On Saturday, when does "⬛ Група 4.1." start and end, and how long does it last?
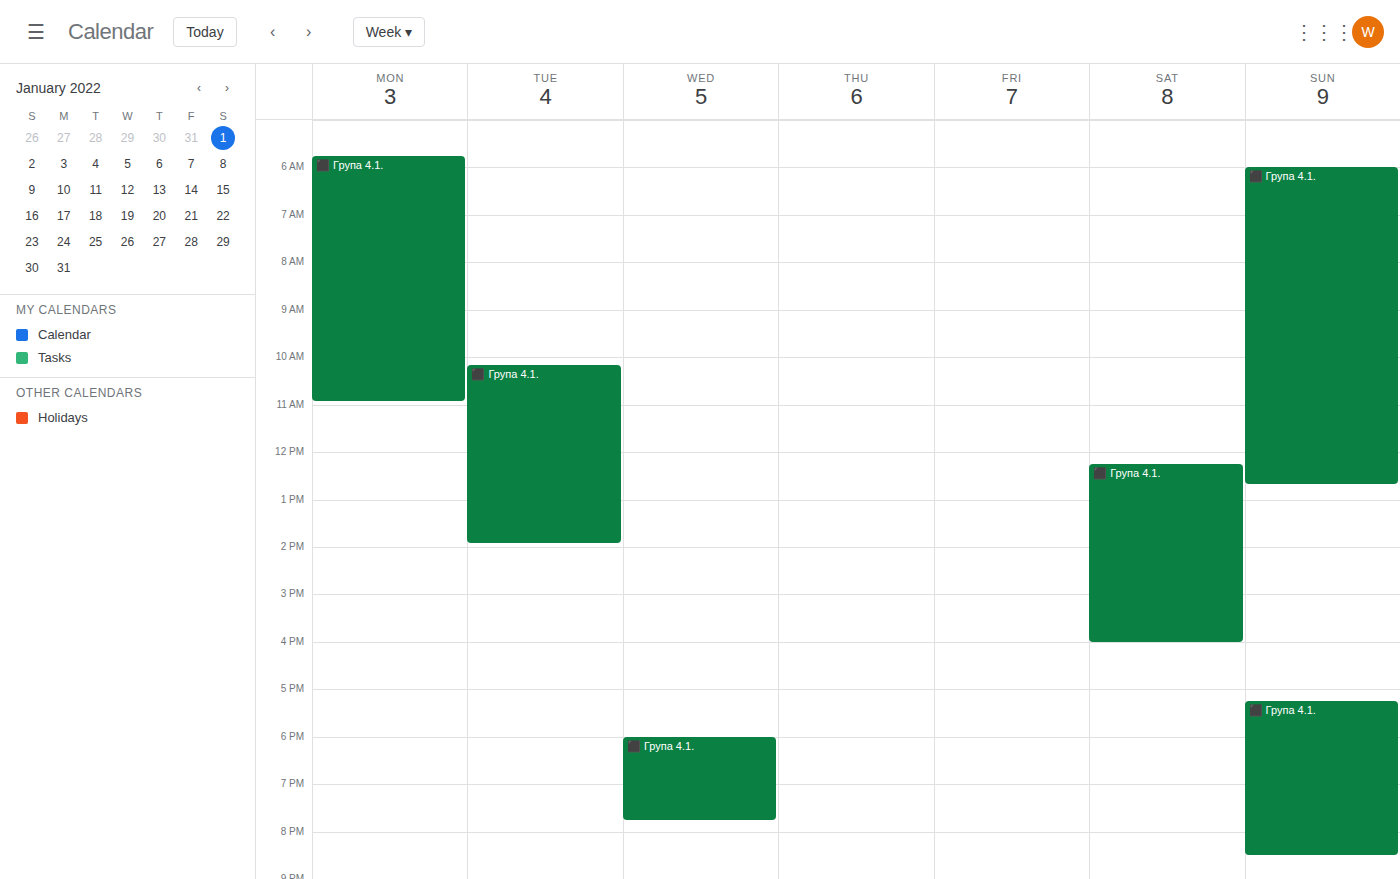
12:15 PM to 4:00 PM, 3 hours 45 minutes